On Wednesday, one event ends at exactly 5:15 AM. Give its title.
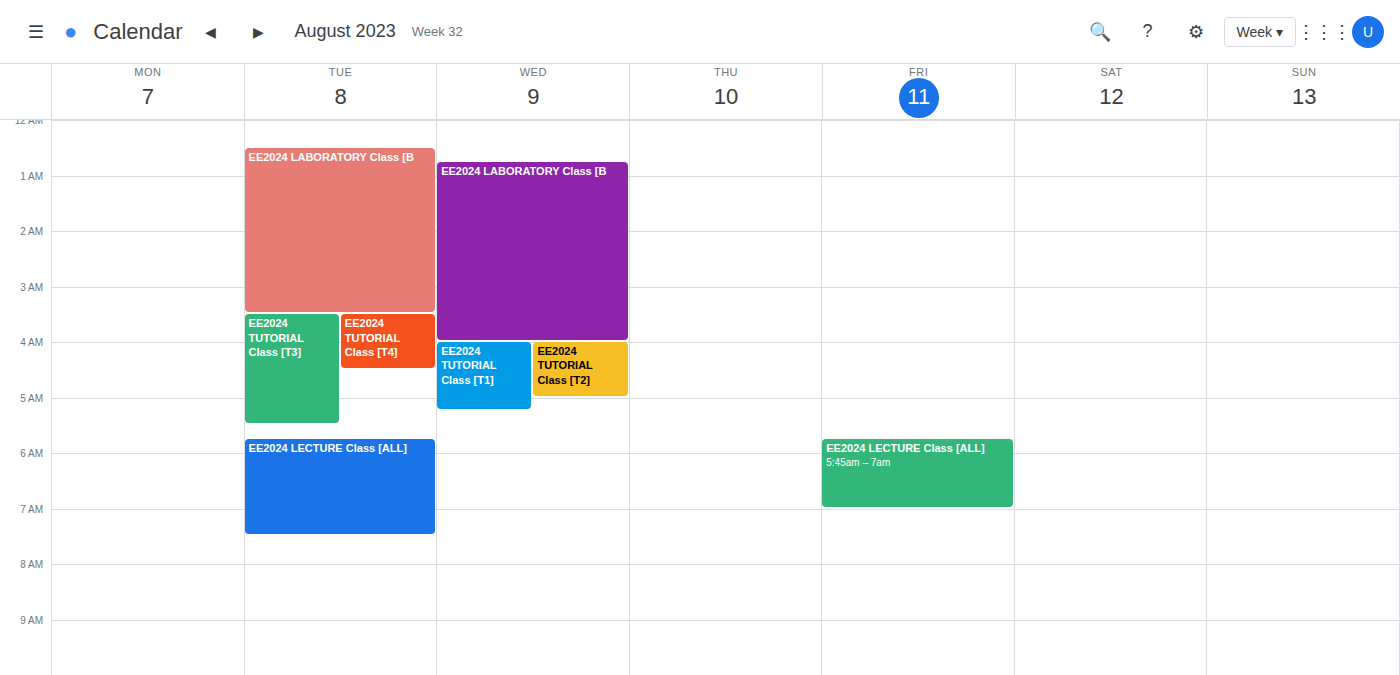
"EE2024 TUTORIAL Class [T1]"